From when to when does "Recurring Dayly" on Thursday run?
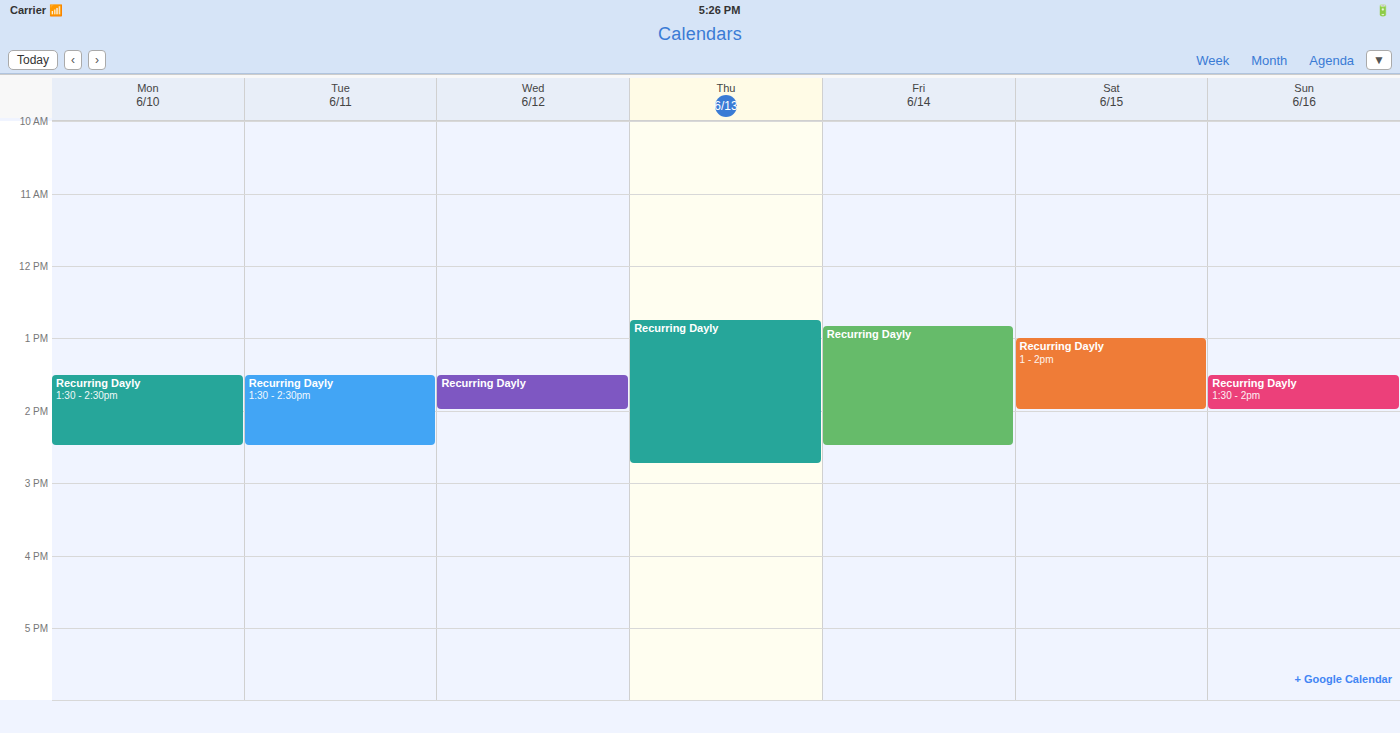
12:45 PM to 2:45 PM